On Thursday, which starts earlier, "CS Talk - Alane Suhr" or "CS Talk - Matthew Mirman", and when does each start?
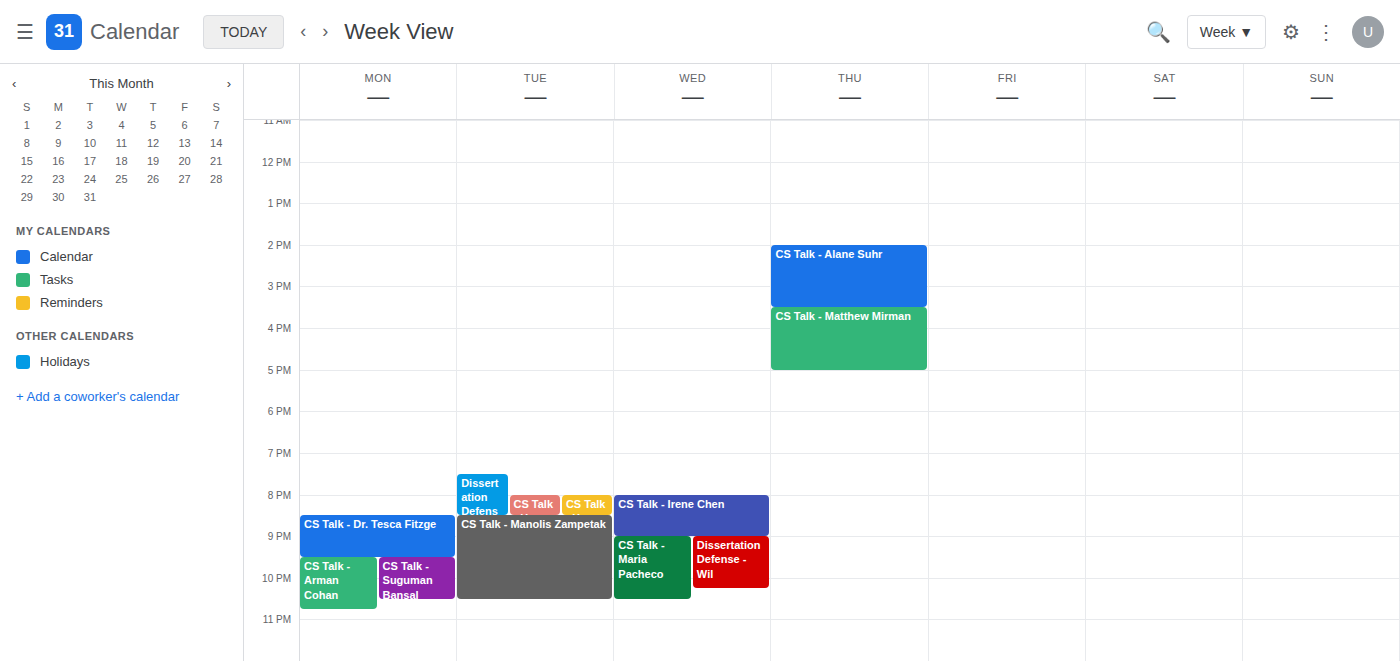
"CS Talk - Alane Suhr" 2:00 PM; "CS Talk - Matthew Mirman" 3:30 PM.